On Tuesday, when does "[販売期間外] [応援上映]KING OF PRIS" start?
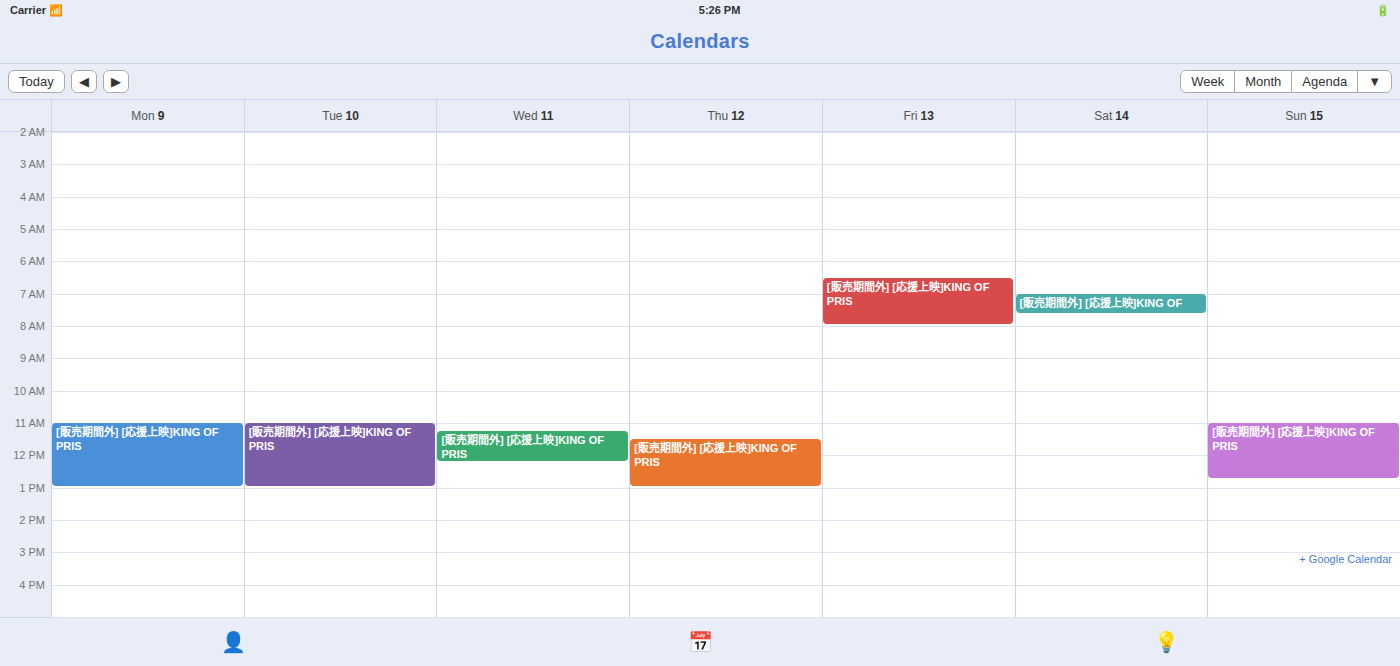
11:00 AM